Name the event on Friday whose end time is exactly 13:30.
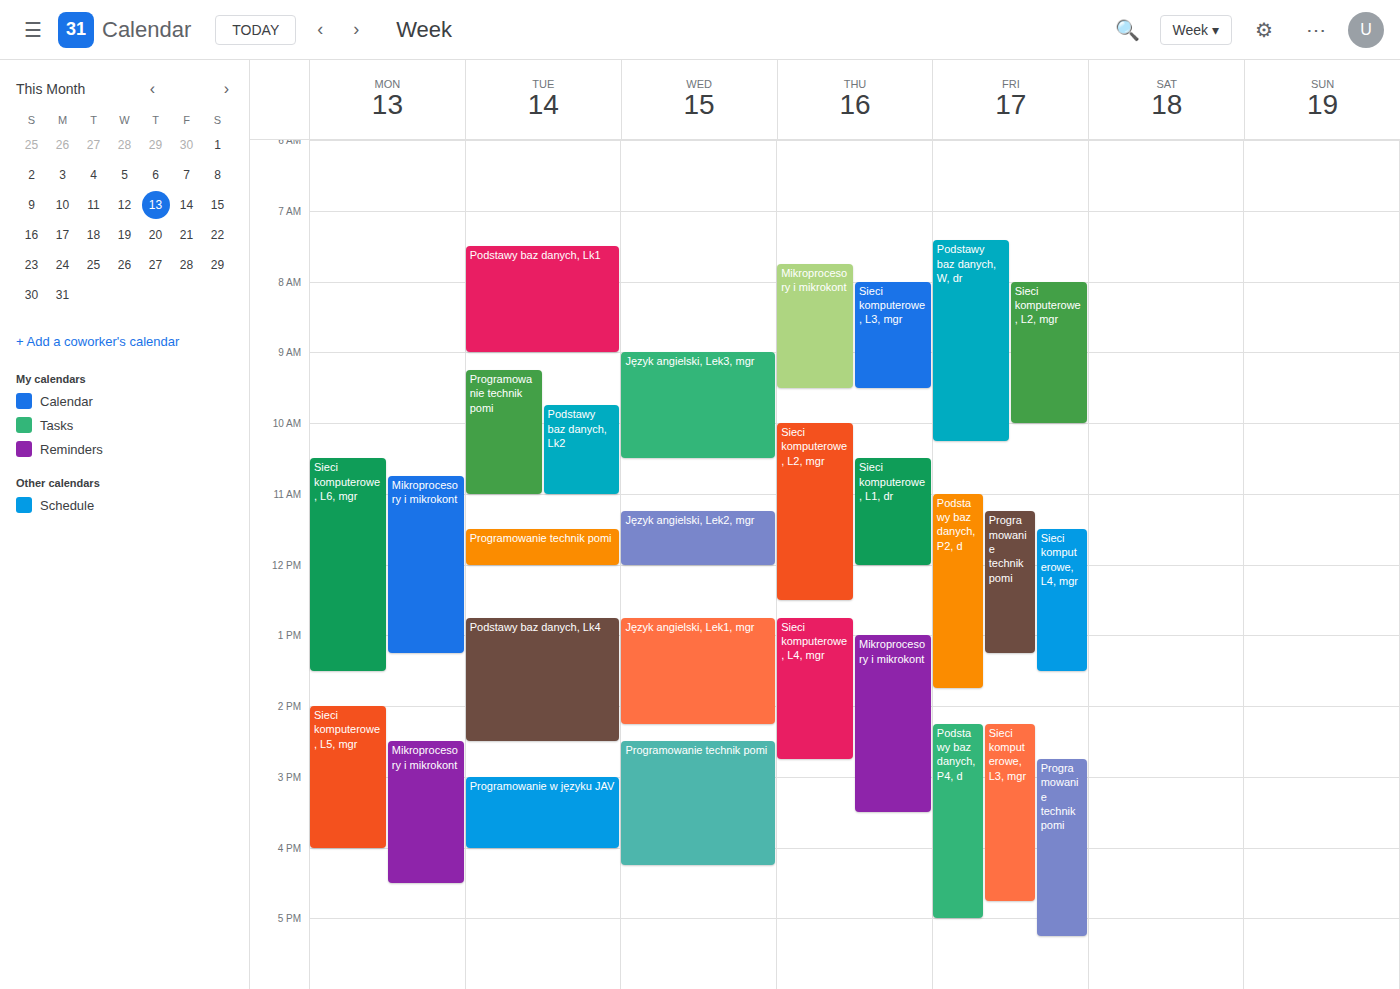
"Sieci komputerowe, L4, mgr"